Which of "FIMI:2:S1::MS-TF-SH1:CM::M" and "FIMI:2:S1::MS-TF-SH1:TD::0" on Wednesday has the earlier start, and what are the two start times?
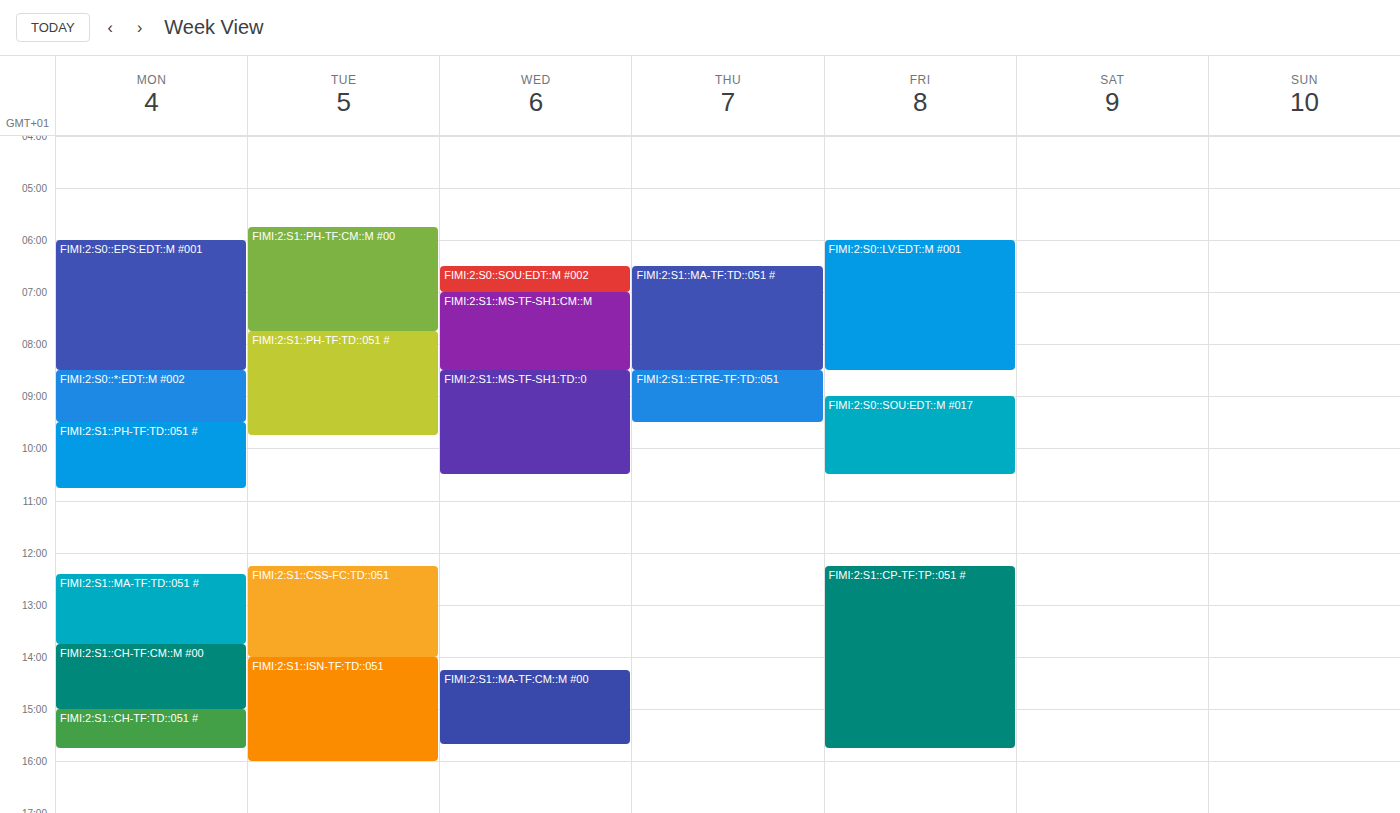
"FIMI:2:S1::MS-TF-SH1:CM::M" 7:00 AM; "FIMI:2:S1::MS-TF-SH1:TD::0" 8:30 AM.